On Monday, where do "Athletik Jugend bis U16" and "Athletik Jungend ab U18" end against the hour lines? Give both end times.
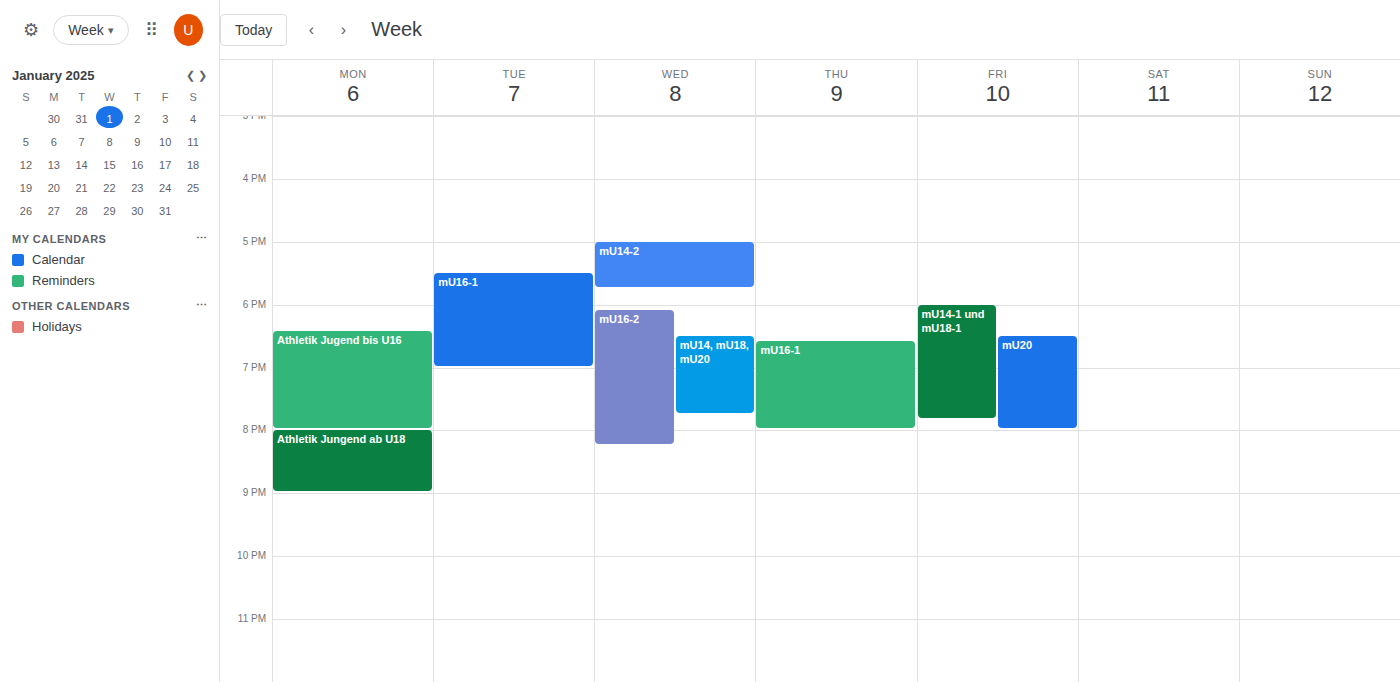
"Athletik Jugend bis U16": 8:00 PM, exactly on the 8 PM line. "Athletik Jungend ab U18": 9:00 PM, exactly on the 9 PM line.